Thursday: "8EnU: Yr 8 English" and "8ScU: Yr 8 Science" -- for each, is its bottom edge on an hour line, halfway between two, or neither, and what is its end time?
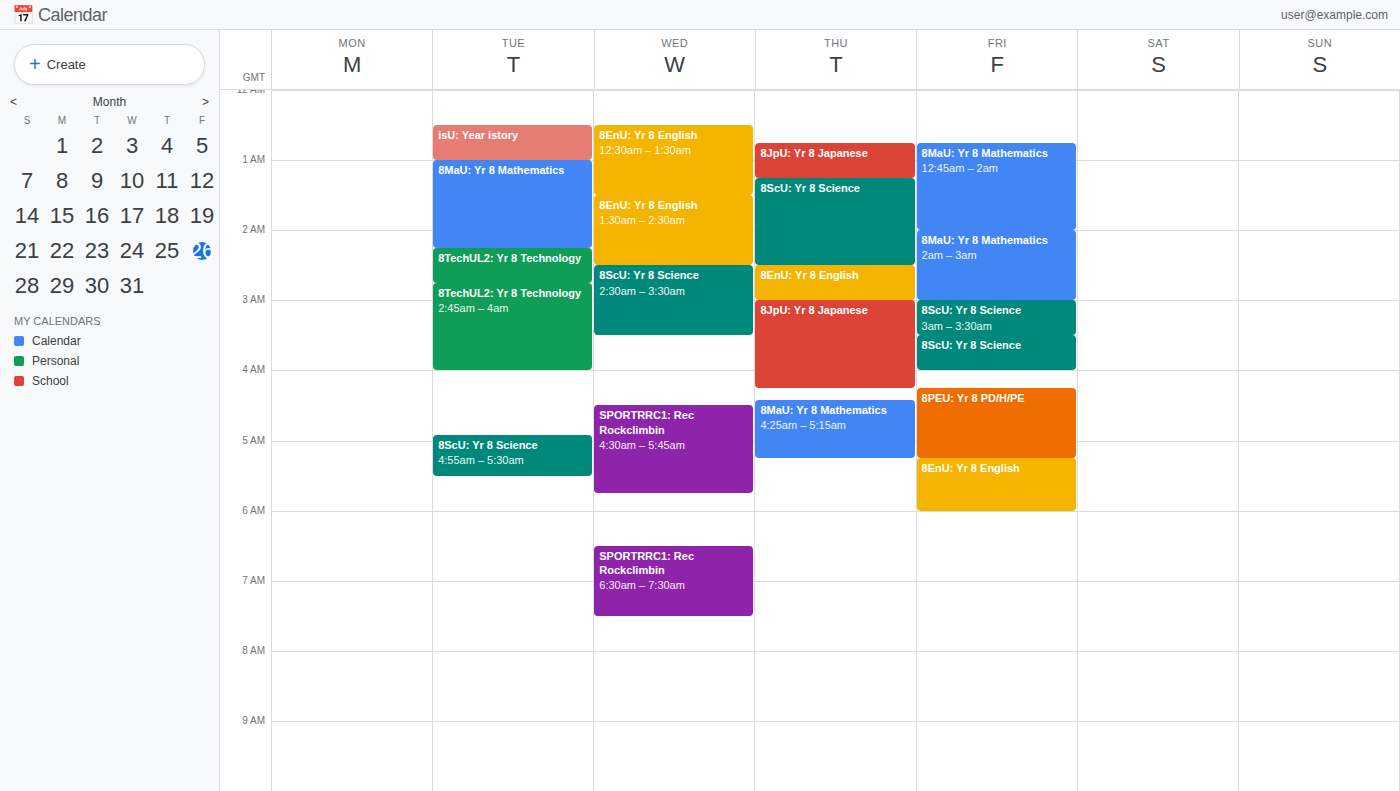
"8EnU: Yr 8 English": 3:00 AM, exactly on the 3 AM line. "8ScU: Yr 8 Science": 2:30 AM, halfway between the 2 AM and 3 AM lines.